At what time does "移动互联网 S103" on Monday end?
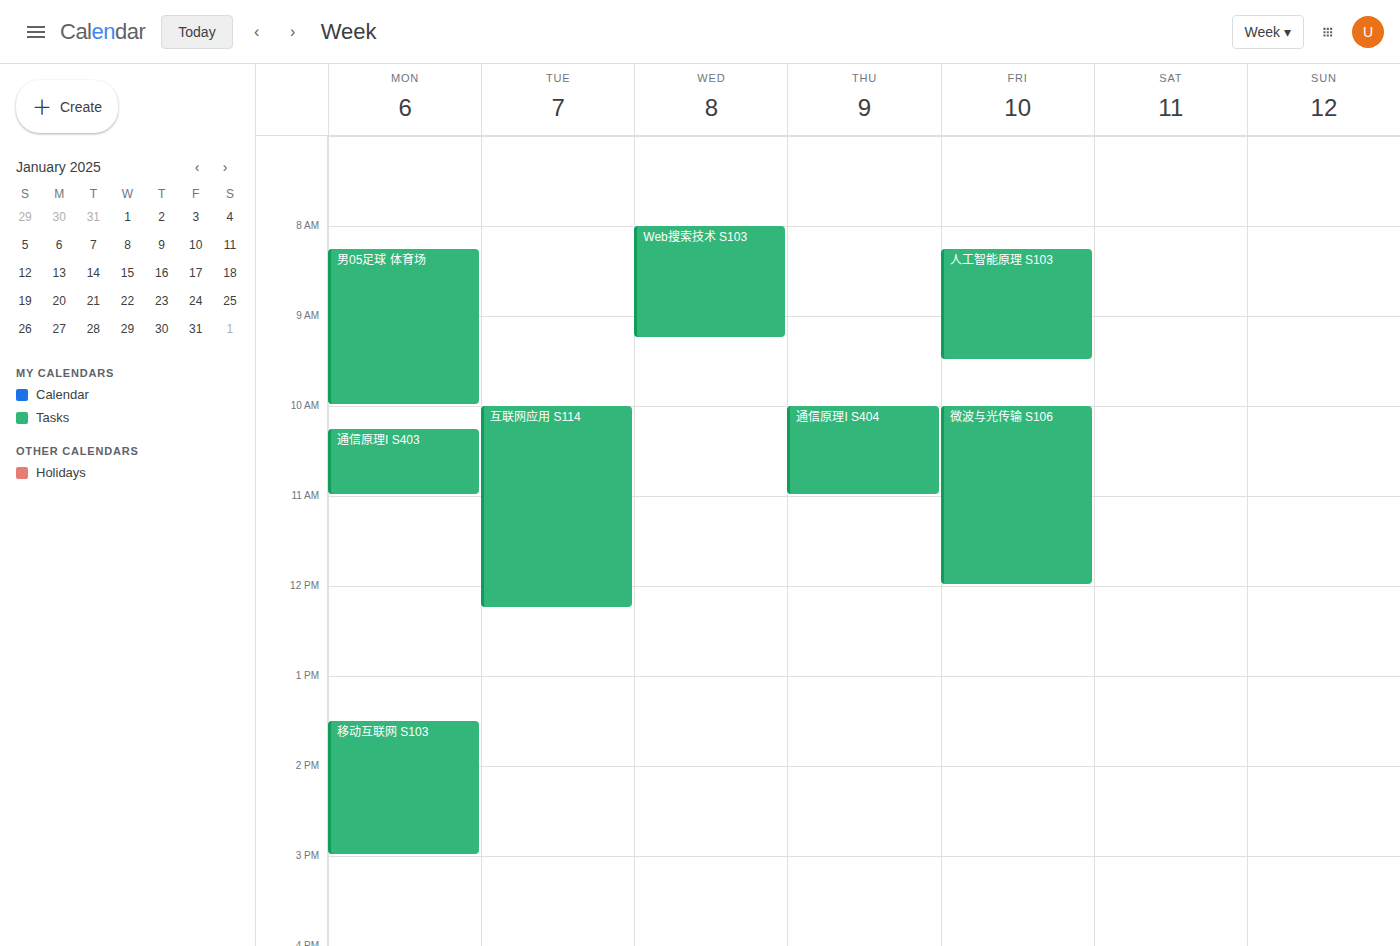
3:00 PM